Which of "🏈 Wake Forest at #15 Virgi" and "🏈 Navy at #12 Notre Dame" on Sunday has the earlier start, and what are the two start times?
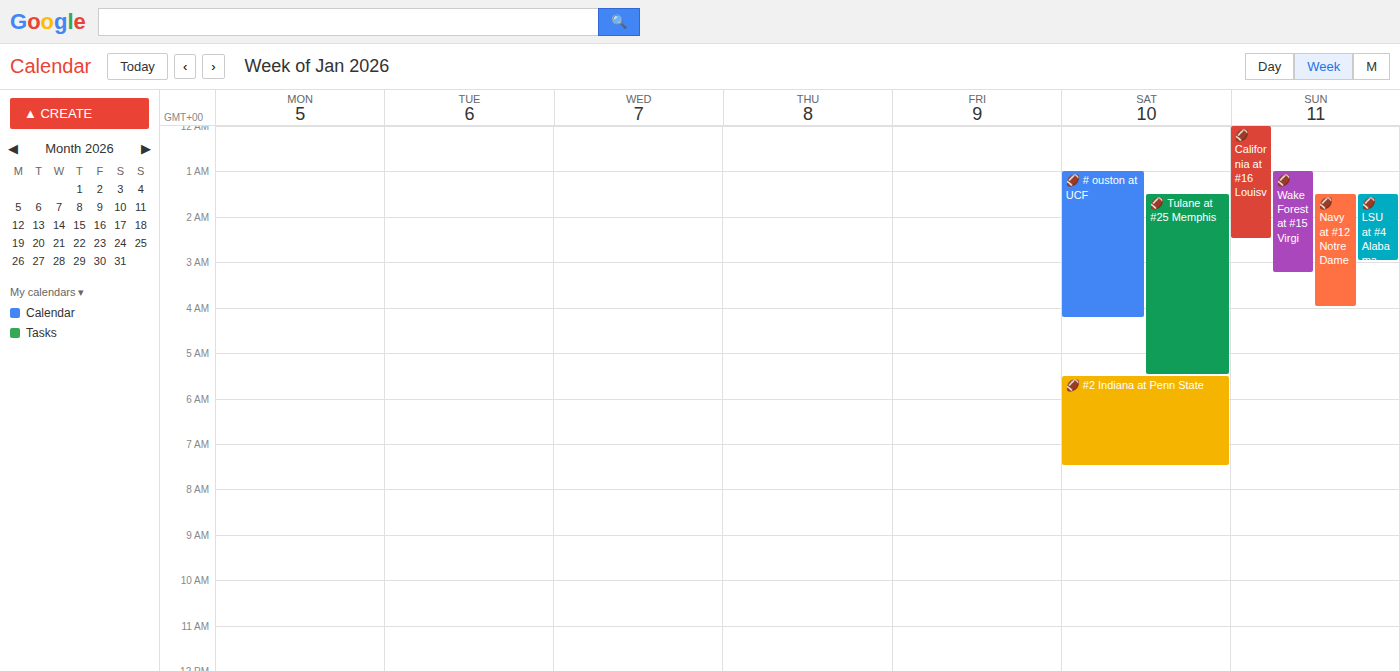
"🏈 Wake Forest at #15 Virgi" 01:00; "🏈 Navy at #12 Notre Dame" 01:30.